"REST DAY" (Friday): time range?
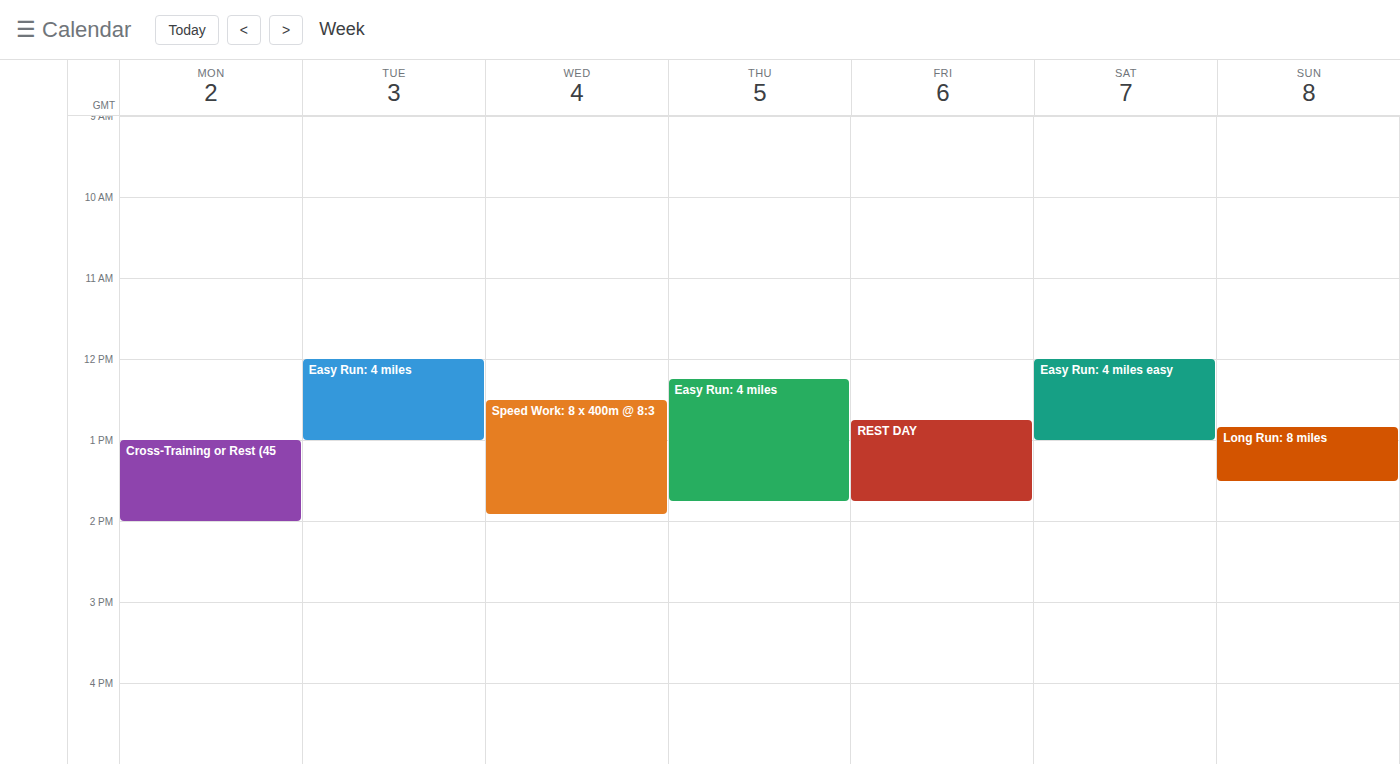
12:45 PM to 1:45 PM